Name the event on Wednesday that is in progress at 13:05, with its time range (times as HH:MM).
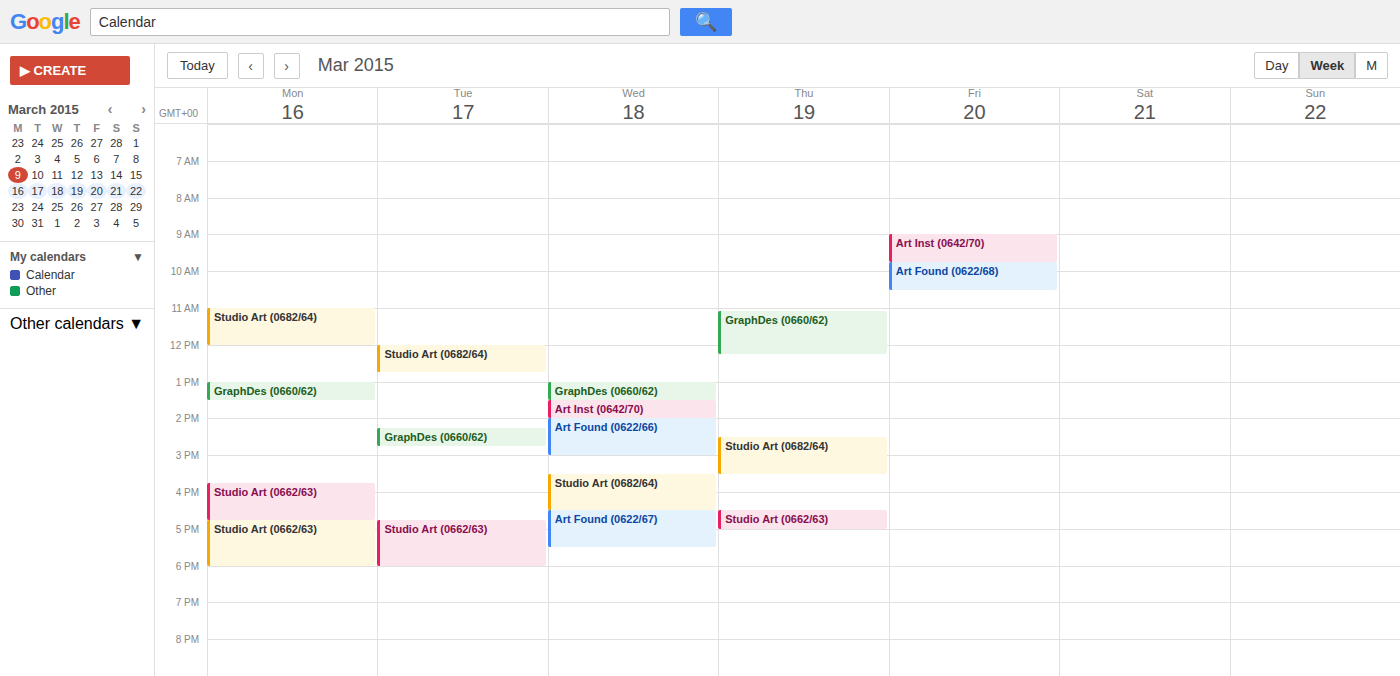
"GraphDes (0660/62)", 13:00 to 13:30